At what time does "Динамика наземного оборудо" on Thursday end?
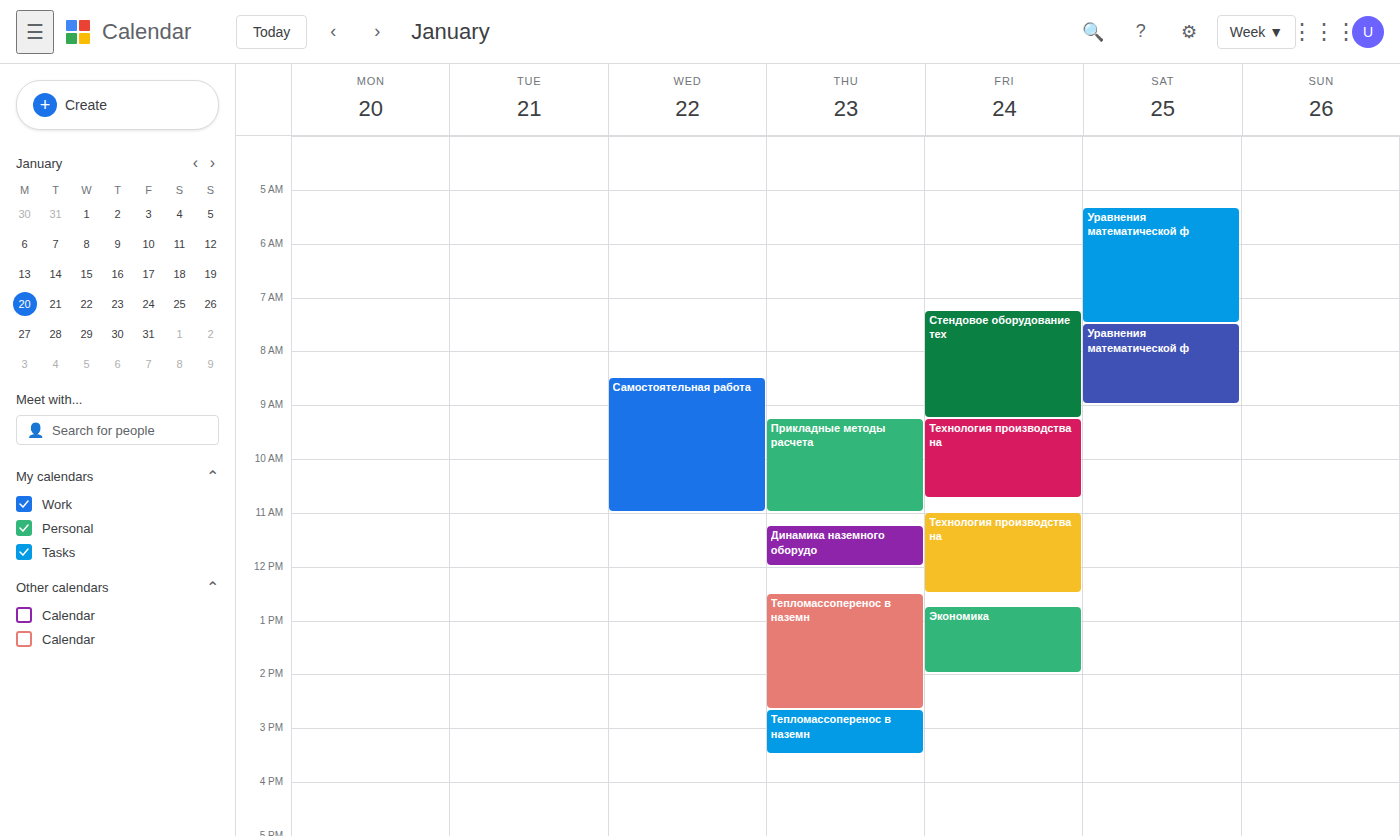
12:00 PM